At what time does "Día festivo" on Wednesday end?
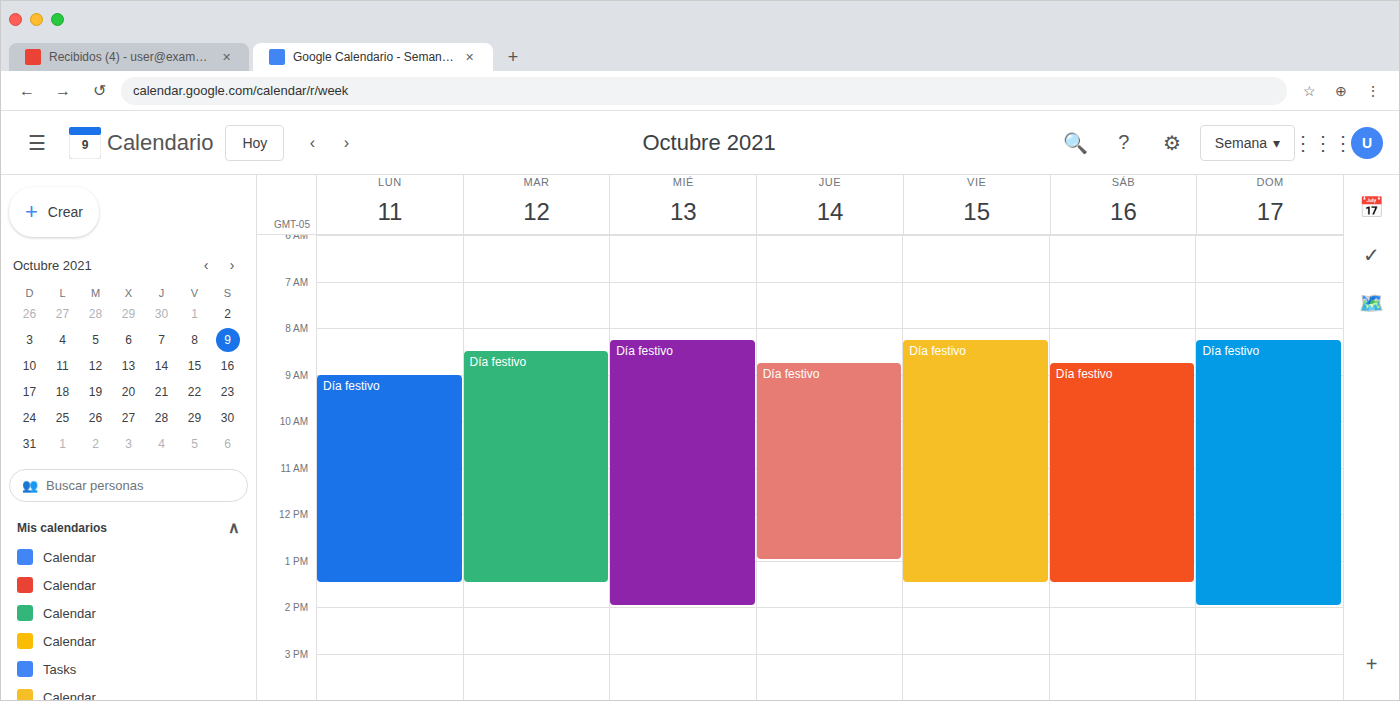
2:00 PM